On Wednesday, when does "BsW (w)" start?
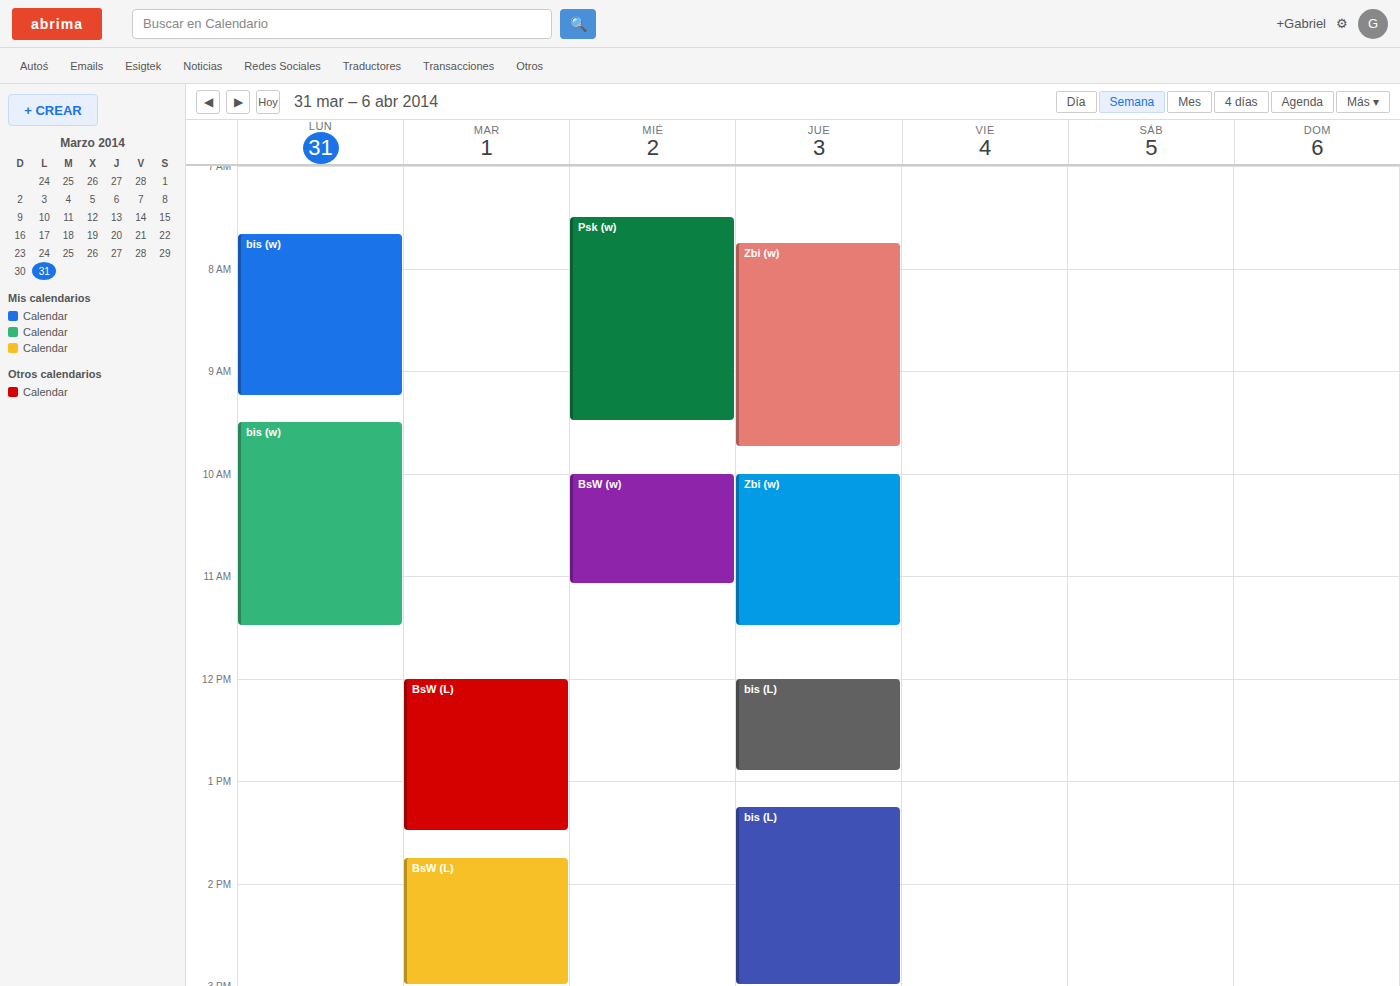
10:00 AM